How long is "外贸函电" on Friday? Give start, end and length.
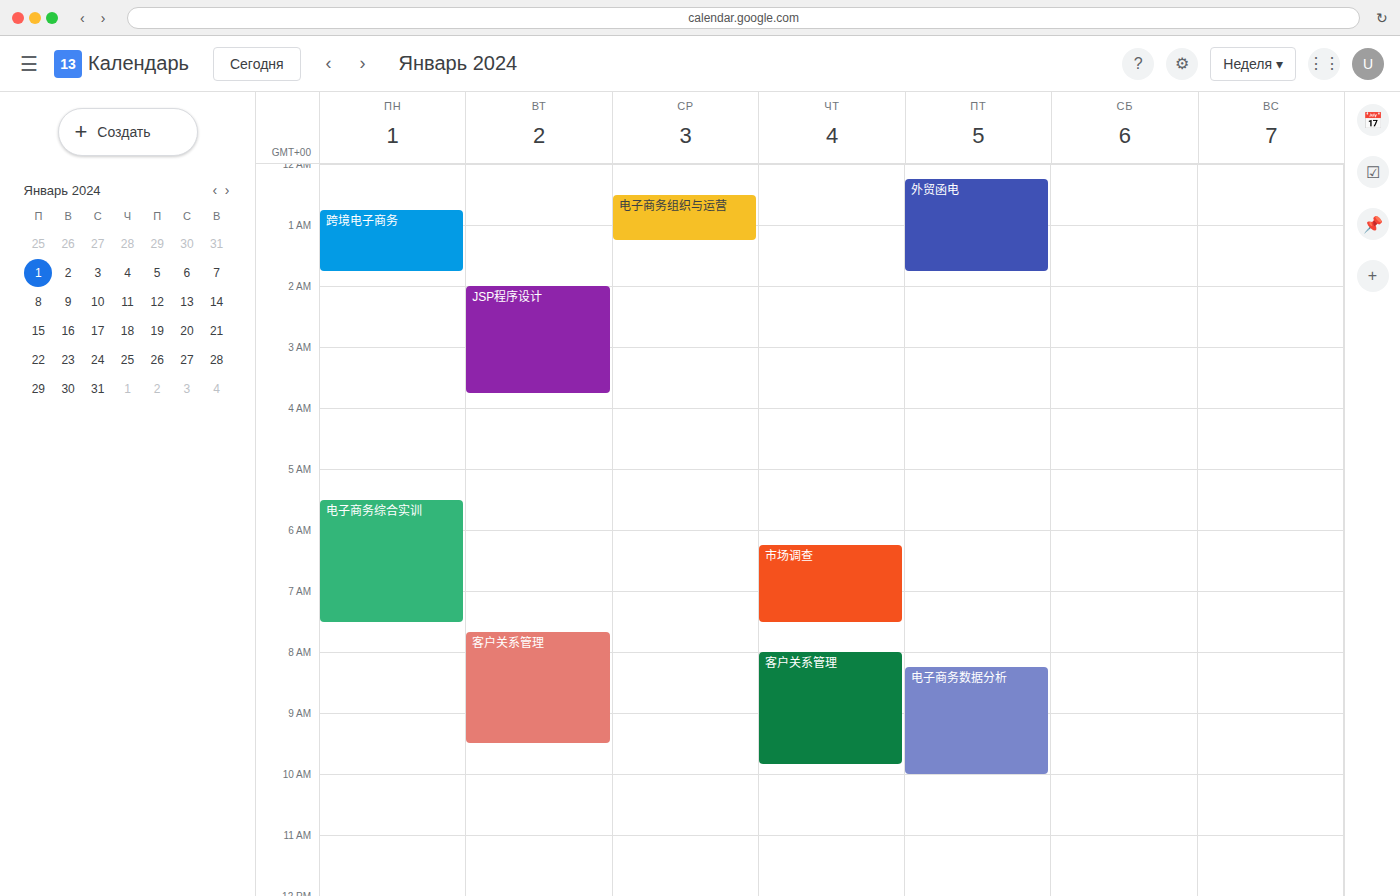
12:15 AM to 1:45 AM, 1 hour 30 minutes